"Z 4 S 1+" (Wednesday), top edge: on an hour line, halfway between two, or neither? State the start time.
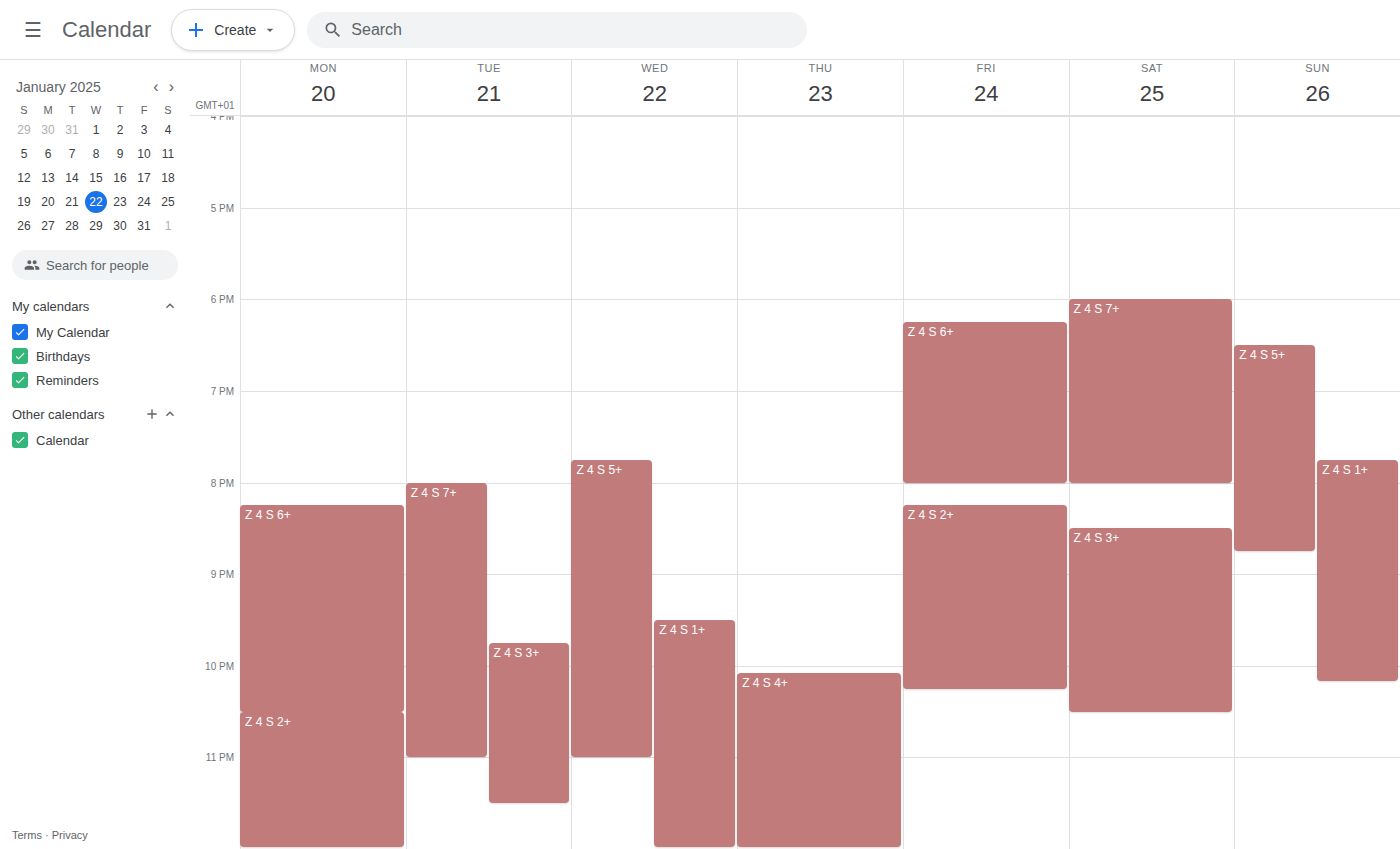
9:30 PM -- halfway between the 9 PM and 10 PM lines.